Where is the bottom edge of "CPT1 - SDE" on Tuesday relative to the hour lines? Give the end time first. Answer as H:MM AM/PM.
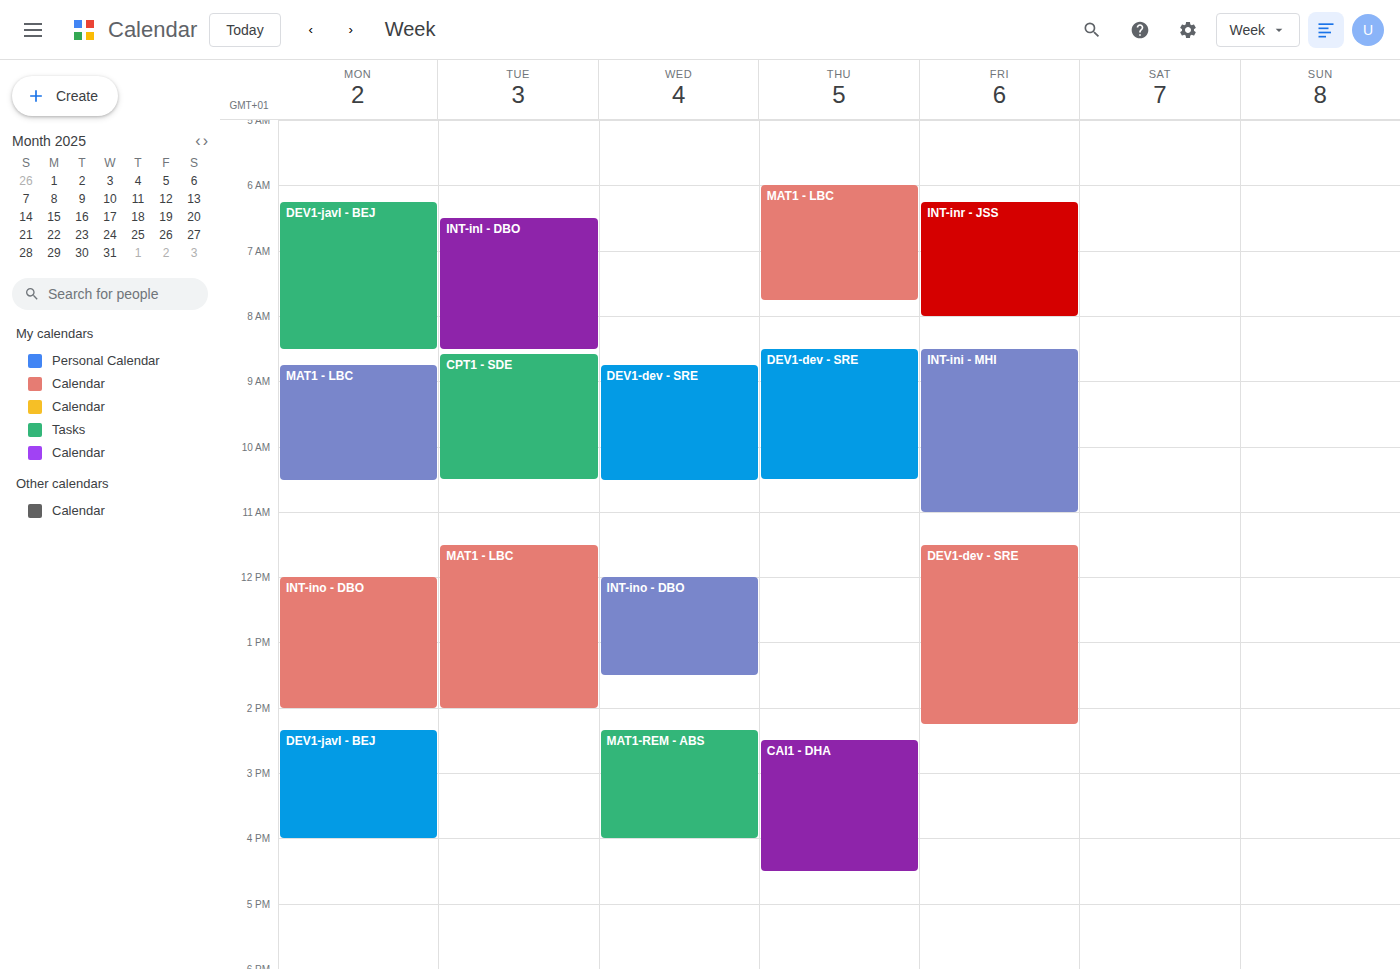
10:30 AM -- halfway between the 10 AM and 11 AM lines.